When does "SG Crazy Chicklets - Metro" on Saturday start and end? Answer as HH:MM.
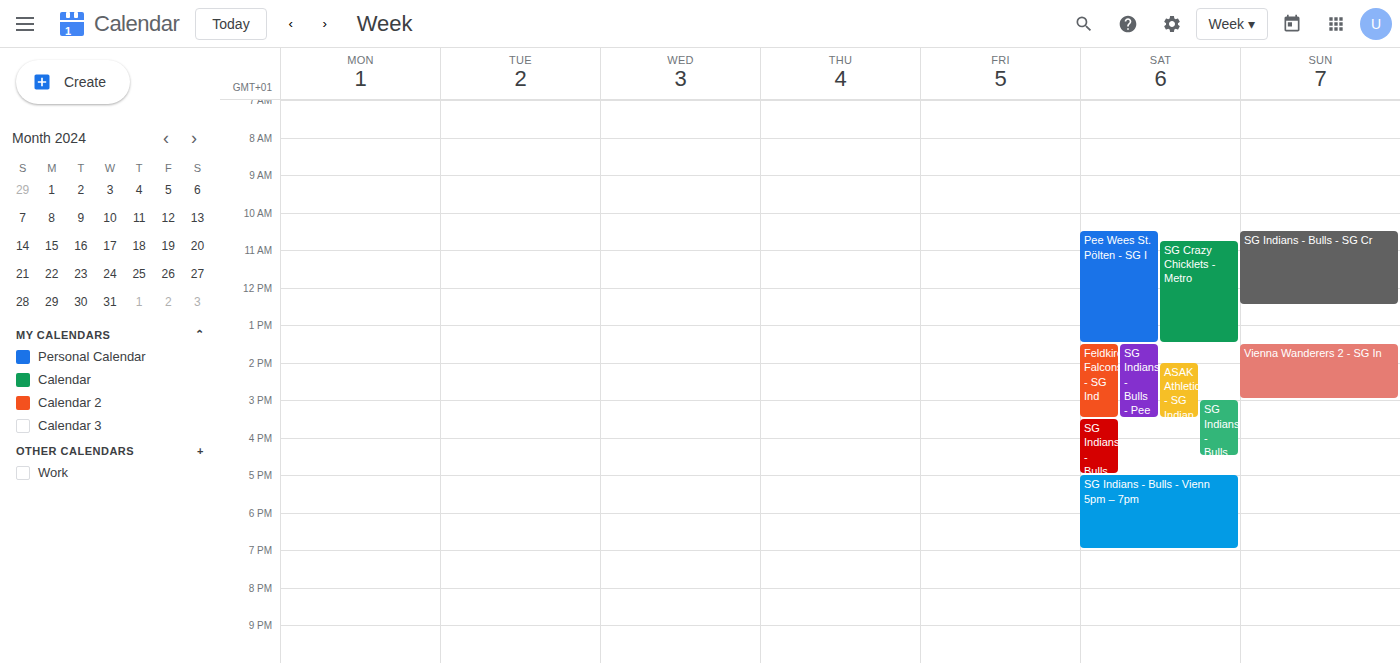
10:45 to 13:30